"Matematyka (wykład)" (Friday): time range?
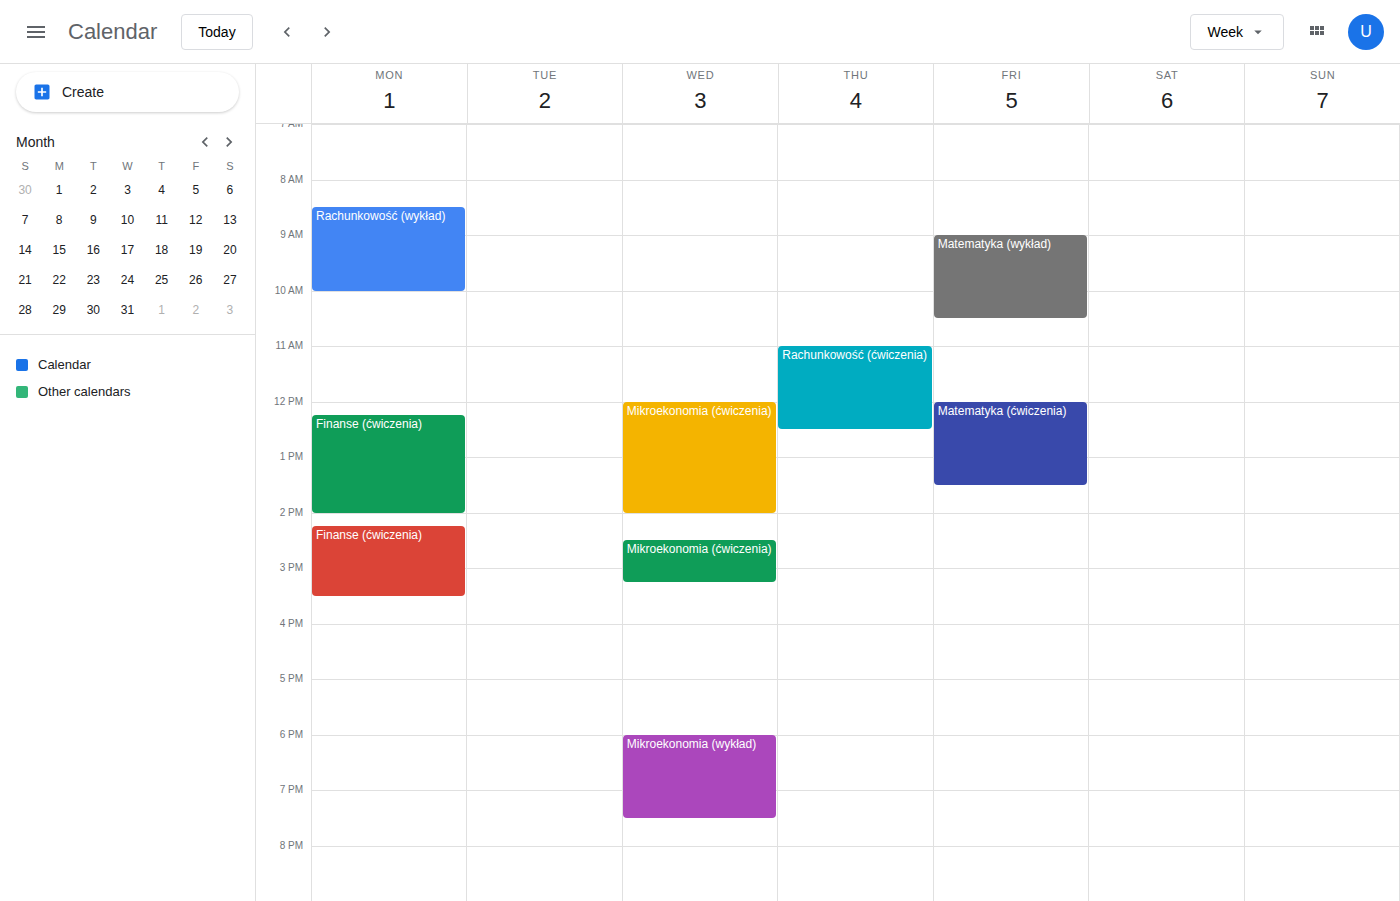
09:00 to 10:30